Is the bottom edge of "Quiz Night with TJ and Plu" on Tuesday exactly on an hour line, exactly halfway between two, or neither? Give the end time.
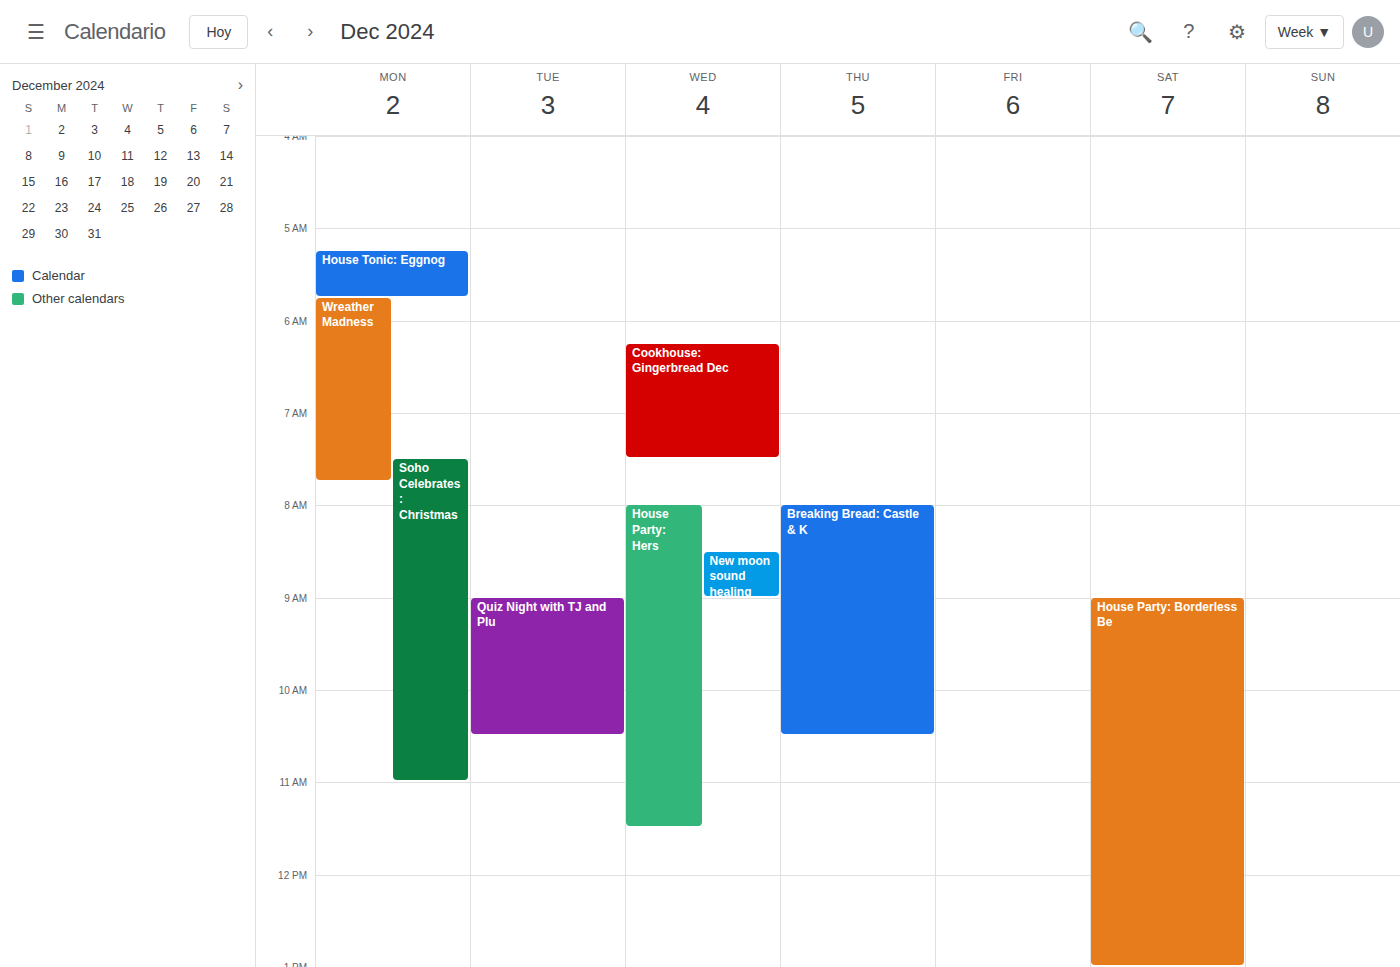
10:30 AM -- halfway between the 10 AM and 11 AM lines.